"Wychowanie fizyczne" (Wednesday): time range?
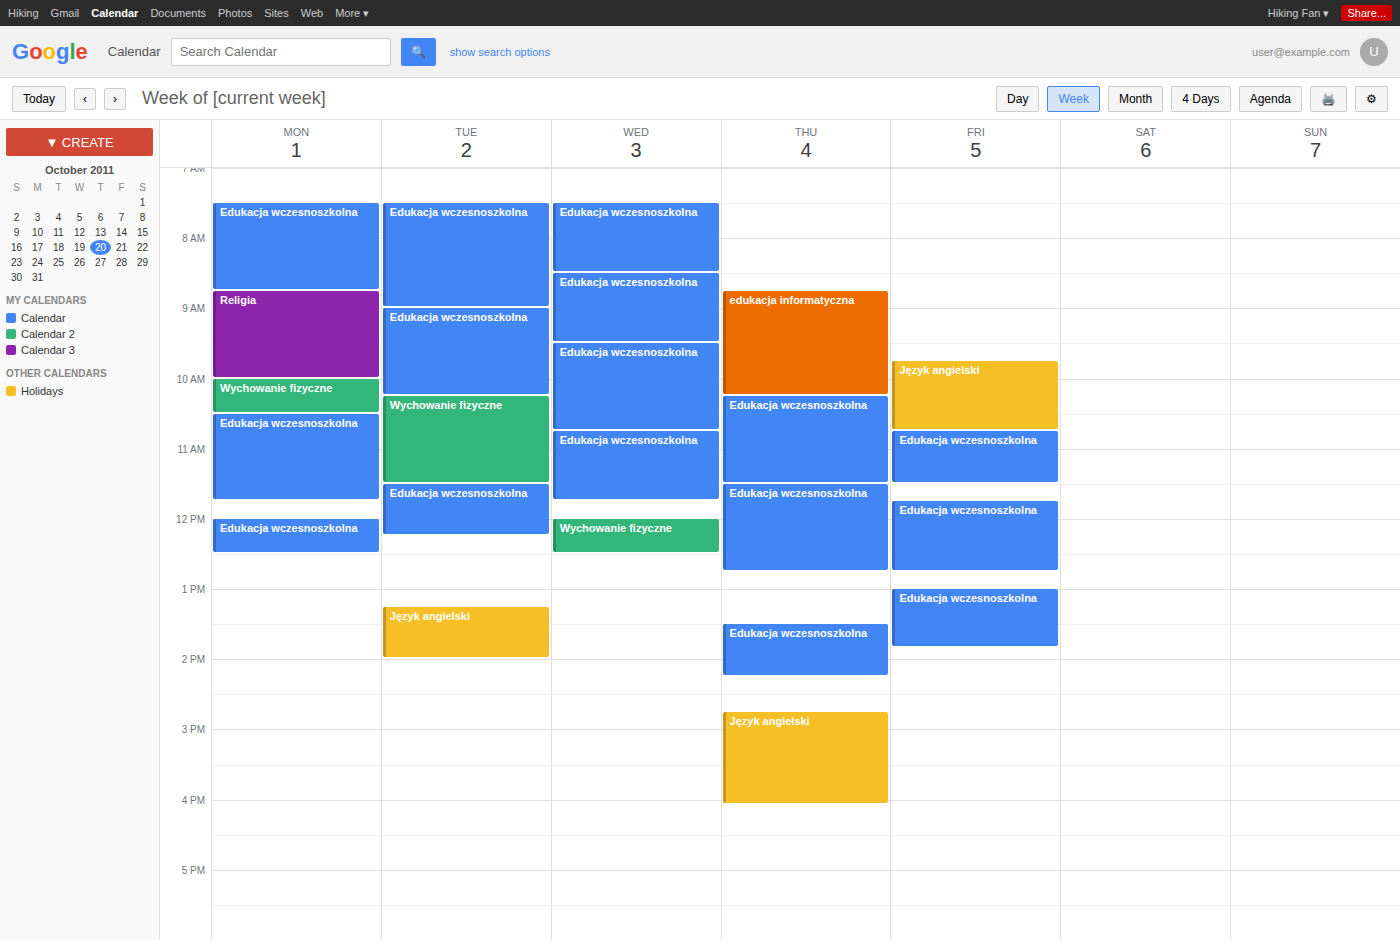
12:00 PM to 12:30 PM